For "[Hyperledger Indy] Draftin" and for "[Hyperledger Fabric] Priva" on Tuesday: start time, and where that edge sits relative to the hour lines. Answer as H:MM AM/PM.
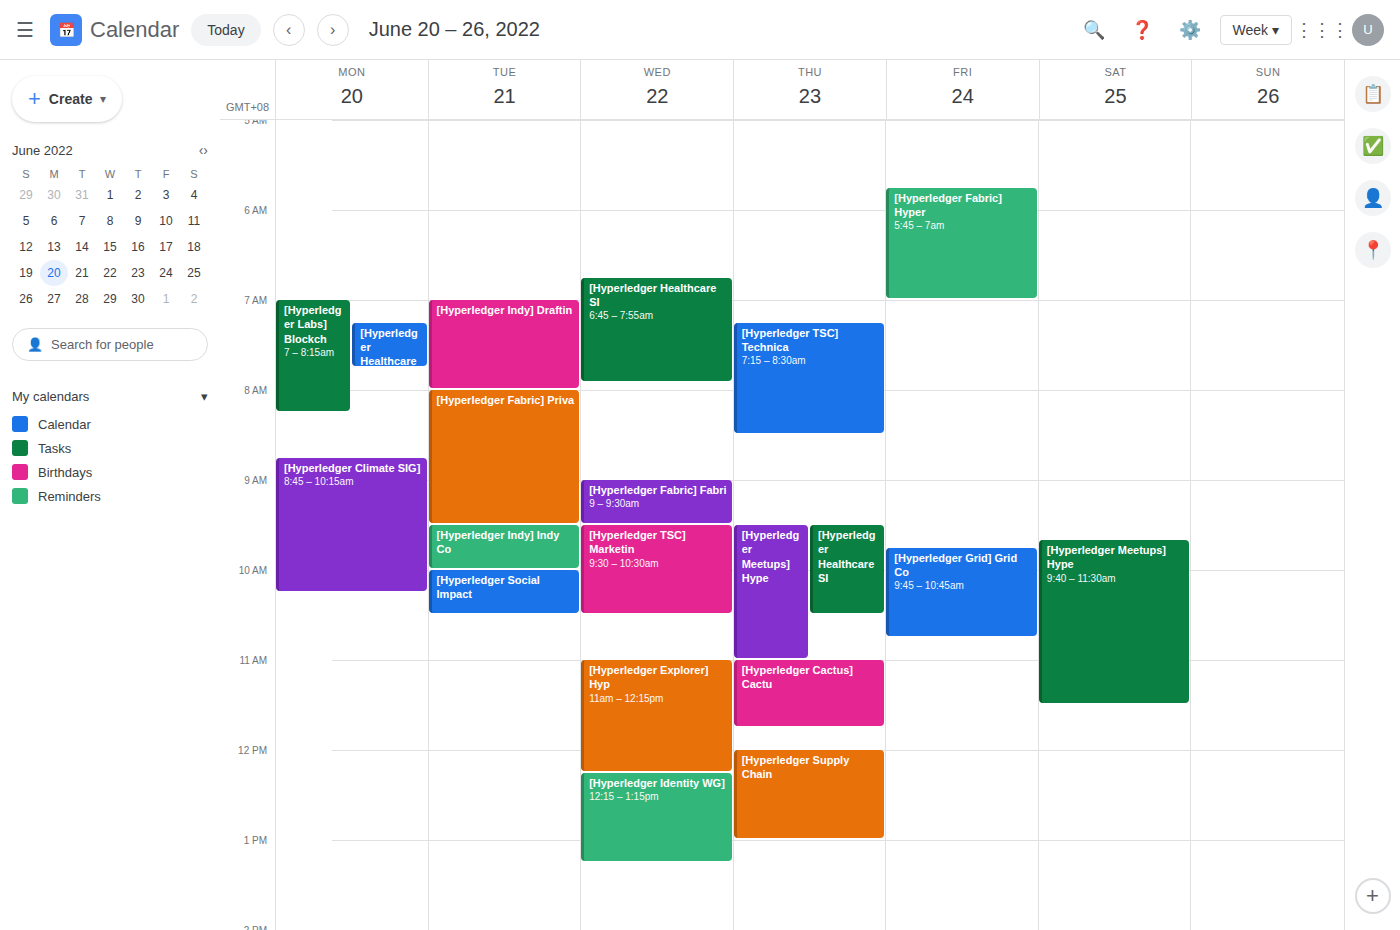
"[Hyperledger Indy] Draftin": 7:00 AM, exactly on the 7 AM line. "[Hyperledger Fabric] Priva": 8:00 AM, exactly on the 8 AM line.